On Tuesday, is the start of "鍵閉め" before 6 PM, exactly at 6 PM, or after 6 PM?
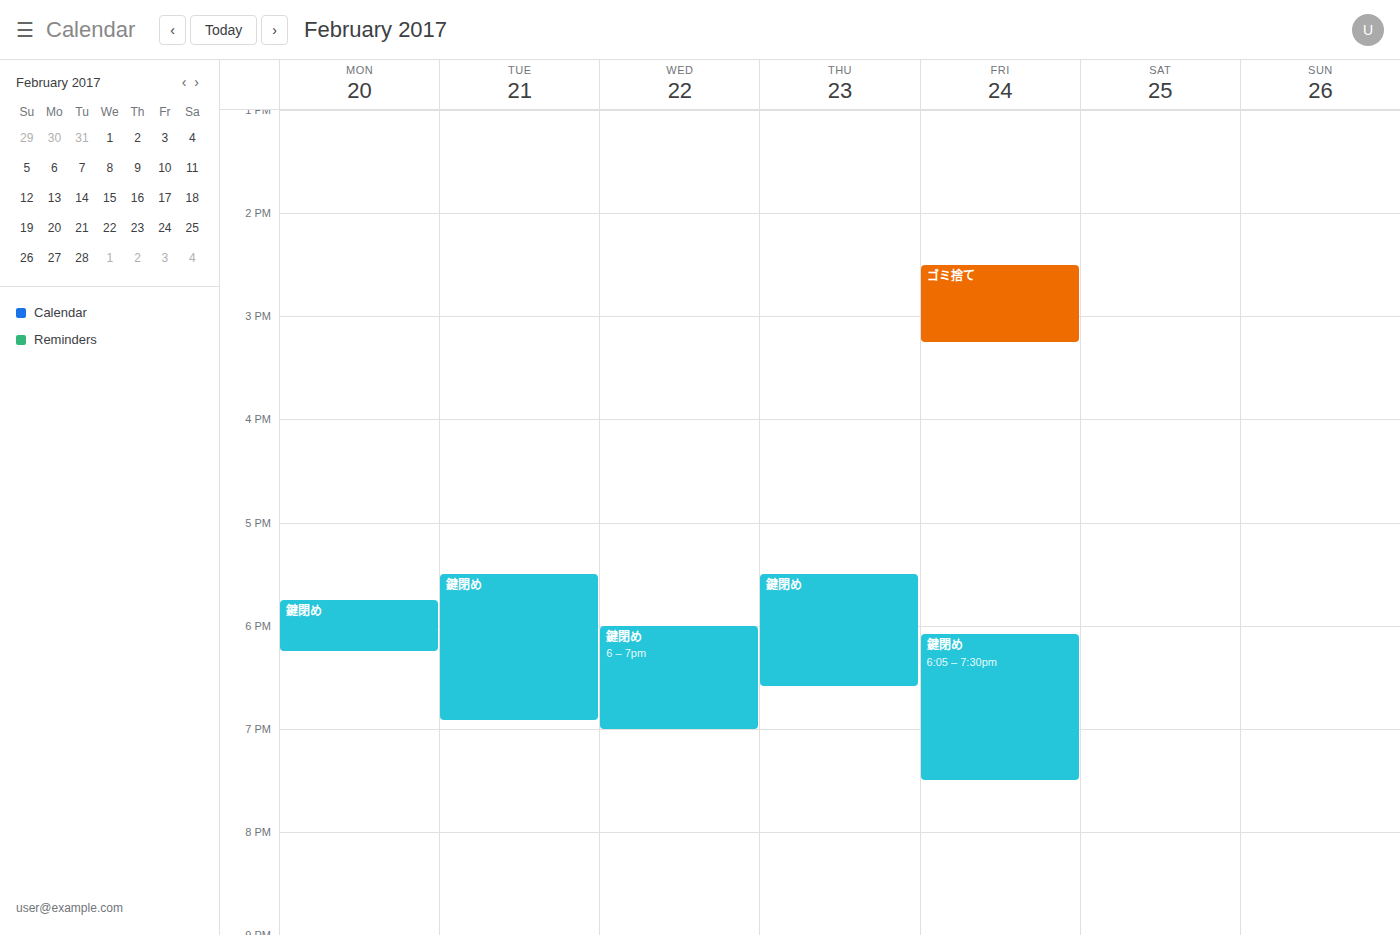
5:30 PM -- before 6 PM, 30 minutes above the 6 PM line.